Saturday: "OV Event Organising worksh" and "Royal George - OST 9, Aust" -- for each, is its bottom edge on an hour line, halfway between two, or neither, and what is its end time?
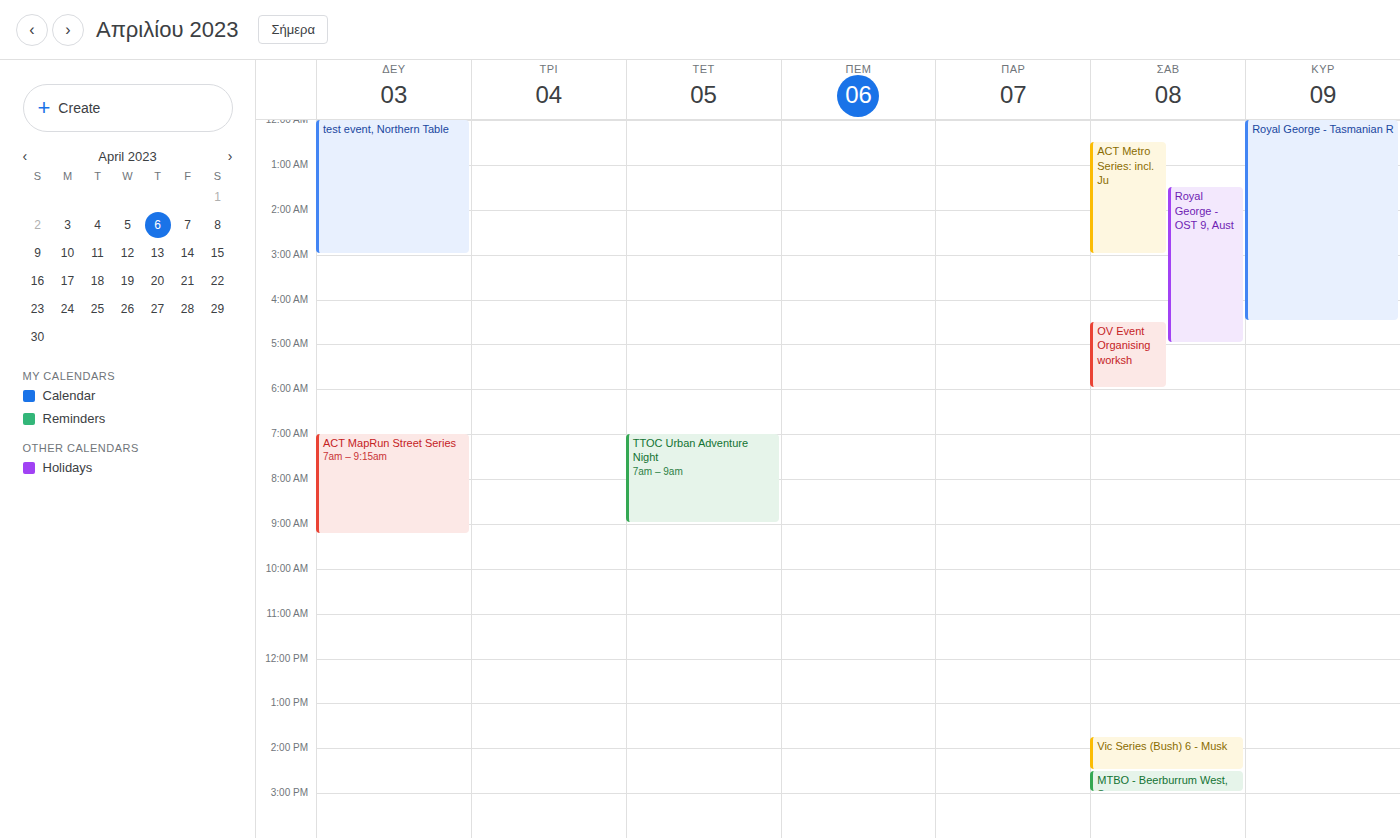
"OV Event Organising worksh": 6:00 AM, exactly on the 6 AM line. "Royal George - OST 9, Aust": 5:00 AM, exactly on the 5 AM line.